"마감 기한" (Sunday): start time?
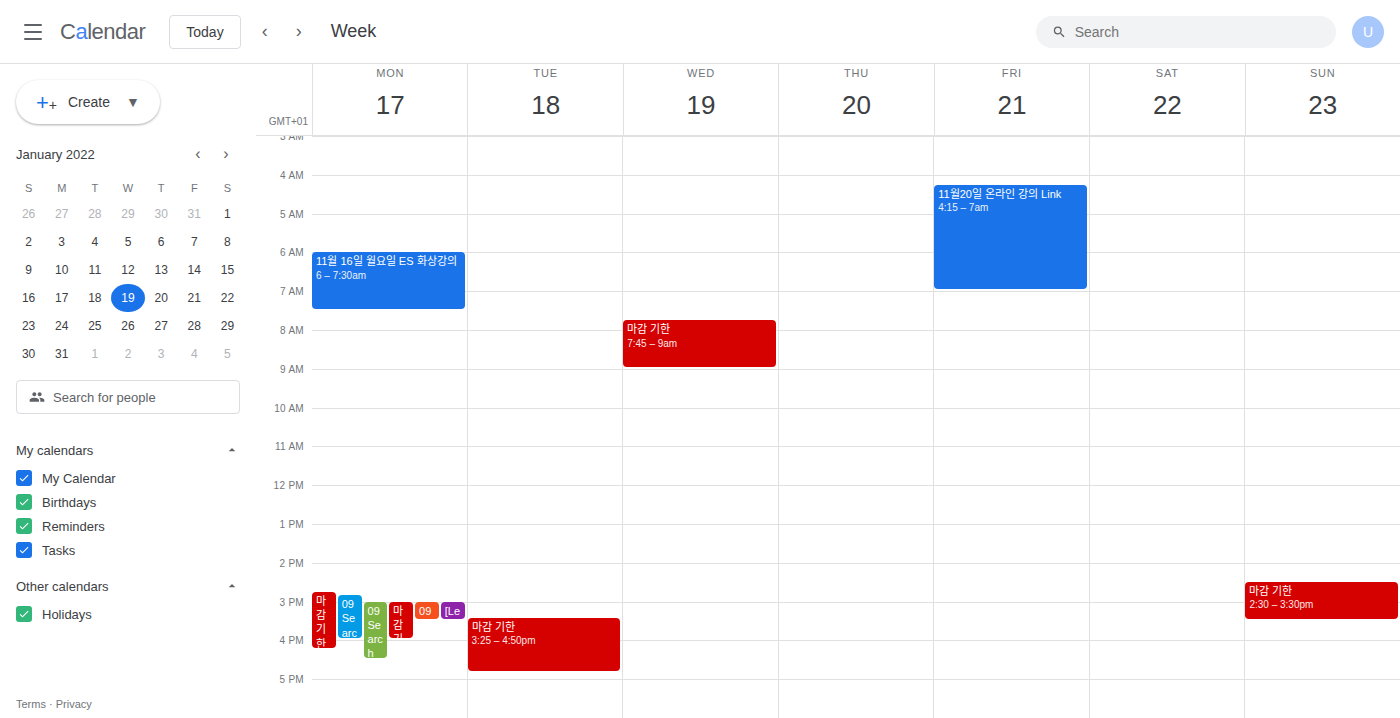
2:30 PM